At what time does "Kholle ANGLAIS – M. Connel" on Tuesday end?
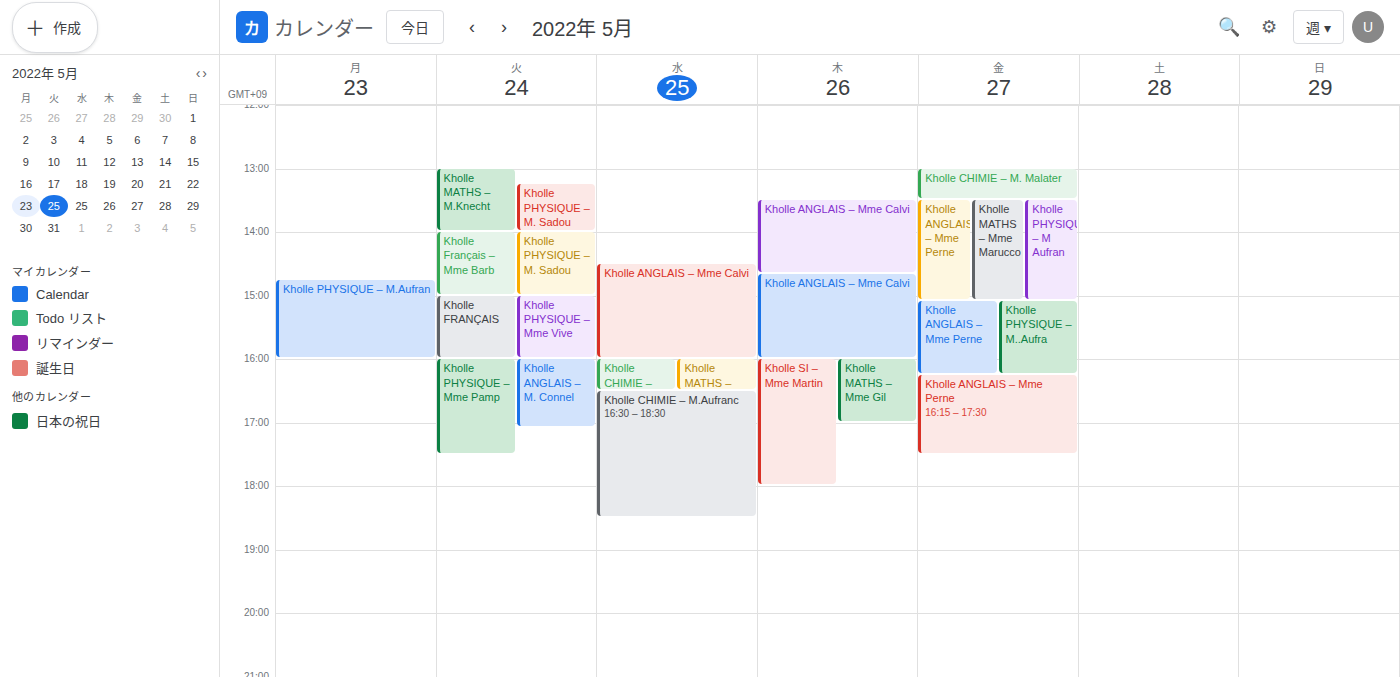
5:05 PM